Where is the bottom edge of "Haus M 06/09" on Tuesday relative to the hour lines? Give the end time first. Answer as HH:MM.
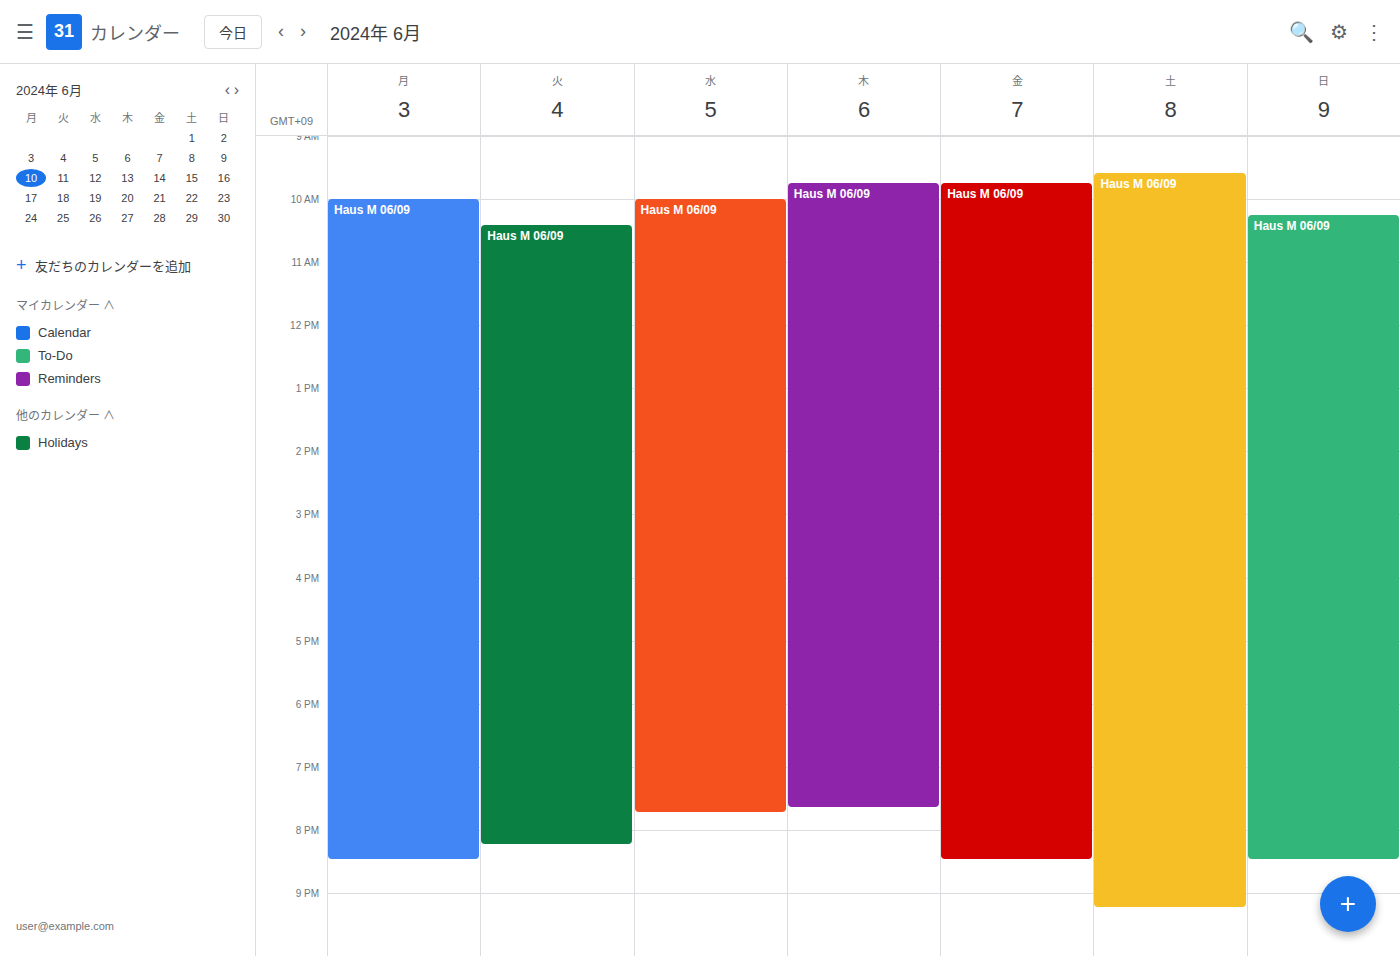
20:15 -- neither: a quarter of the way from the 20:00 line to the 21:00 line.